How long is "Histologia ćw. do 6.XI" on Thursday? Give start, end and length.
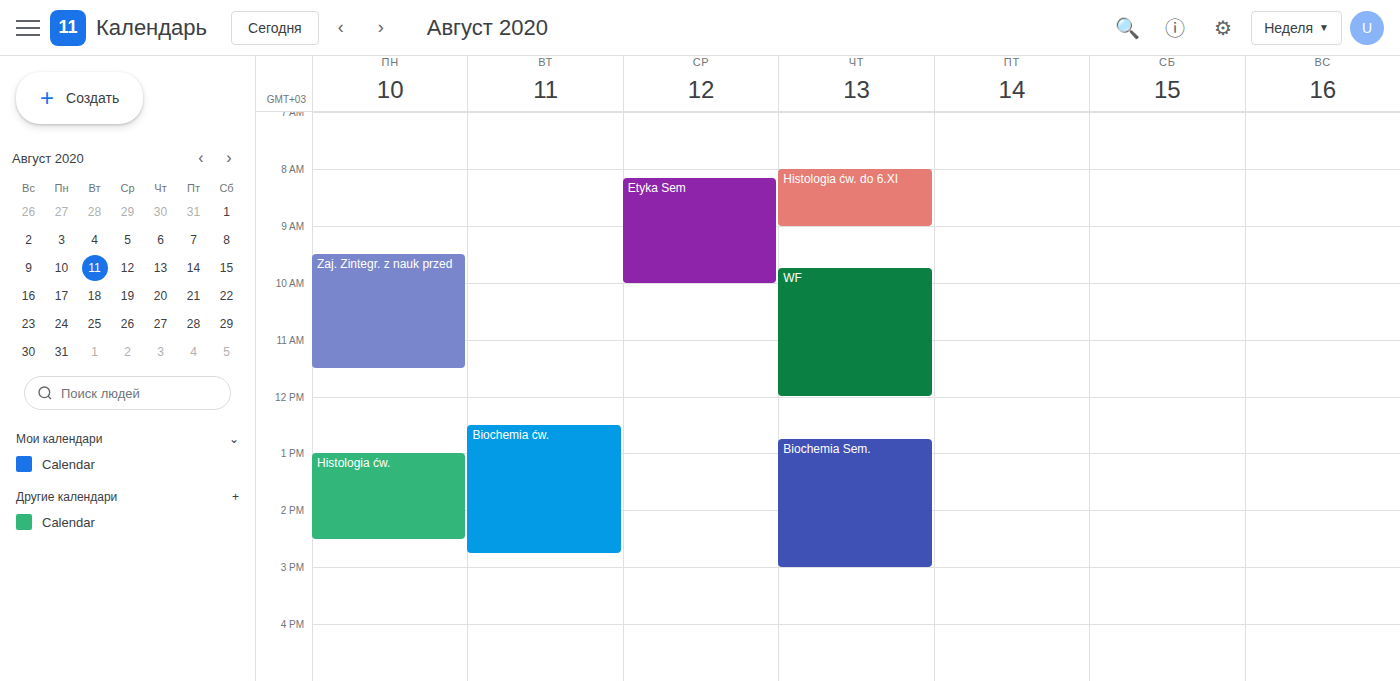
08:00 to 09:00, 1 hour